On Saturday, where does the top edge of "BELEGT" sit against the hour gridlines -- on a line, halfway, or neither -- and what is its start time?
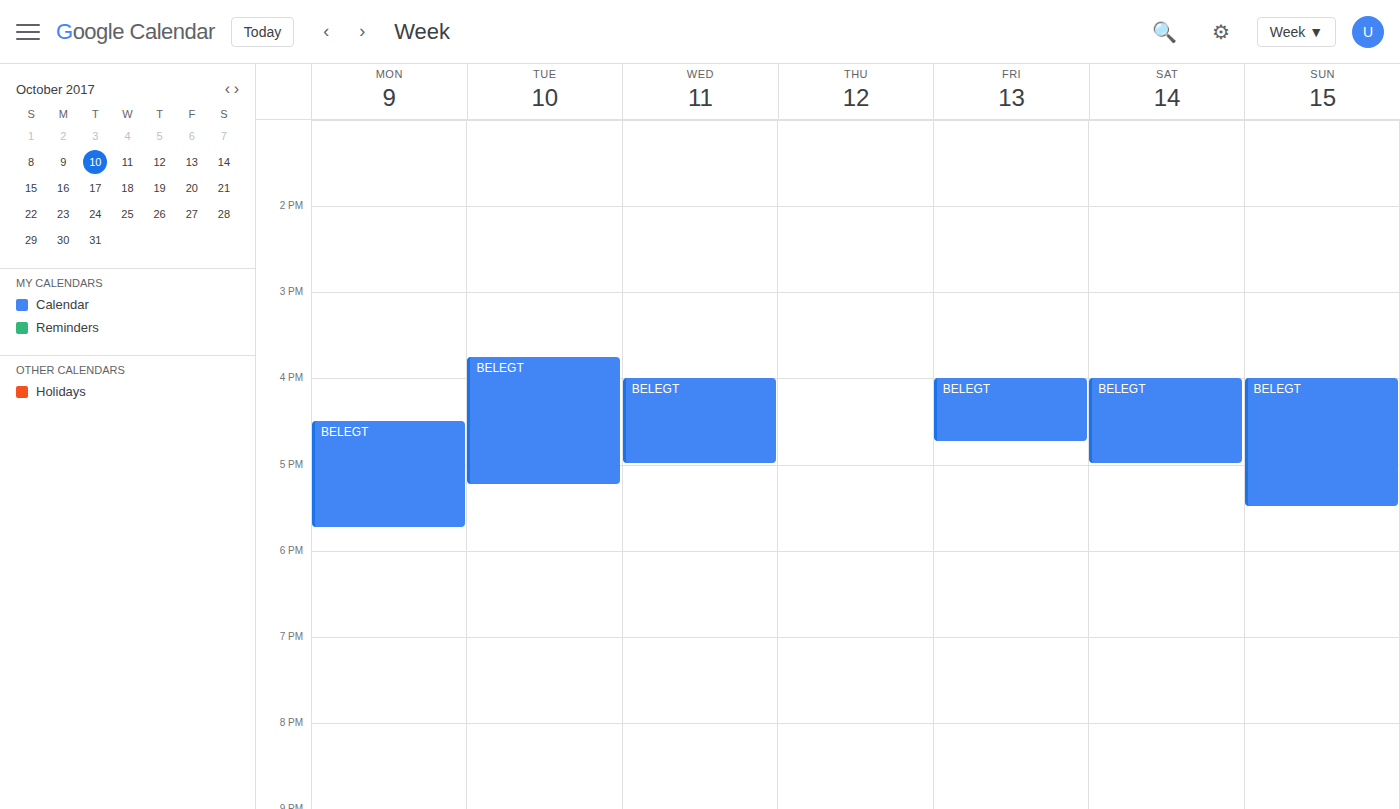
4:00 PM -- exactly on the 4 PM line.